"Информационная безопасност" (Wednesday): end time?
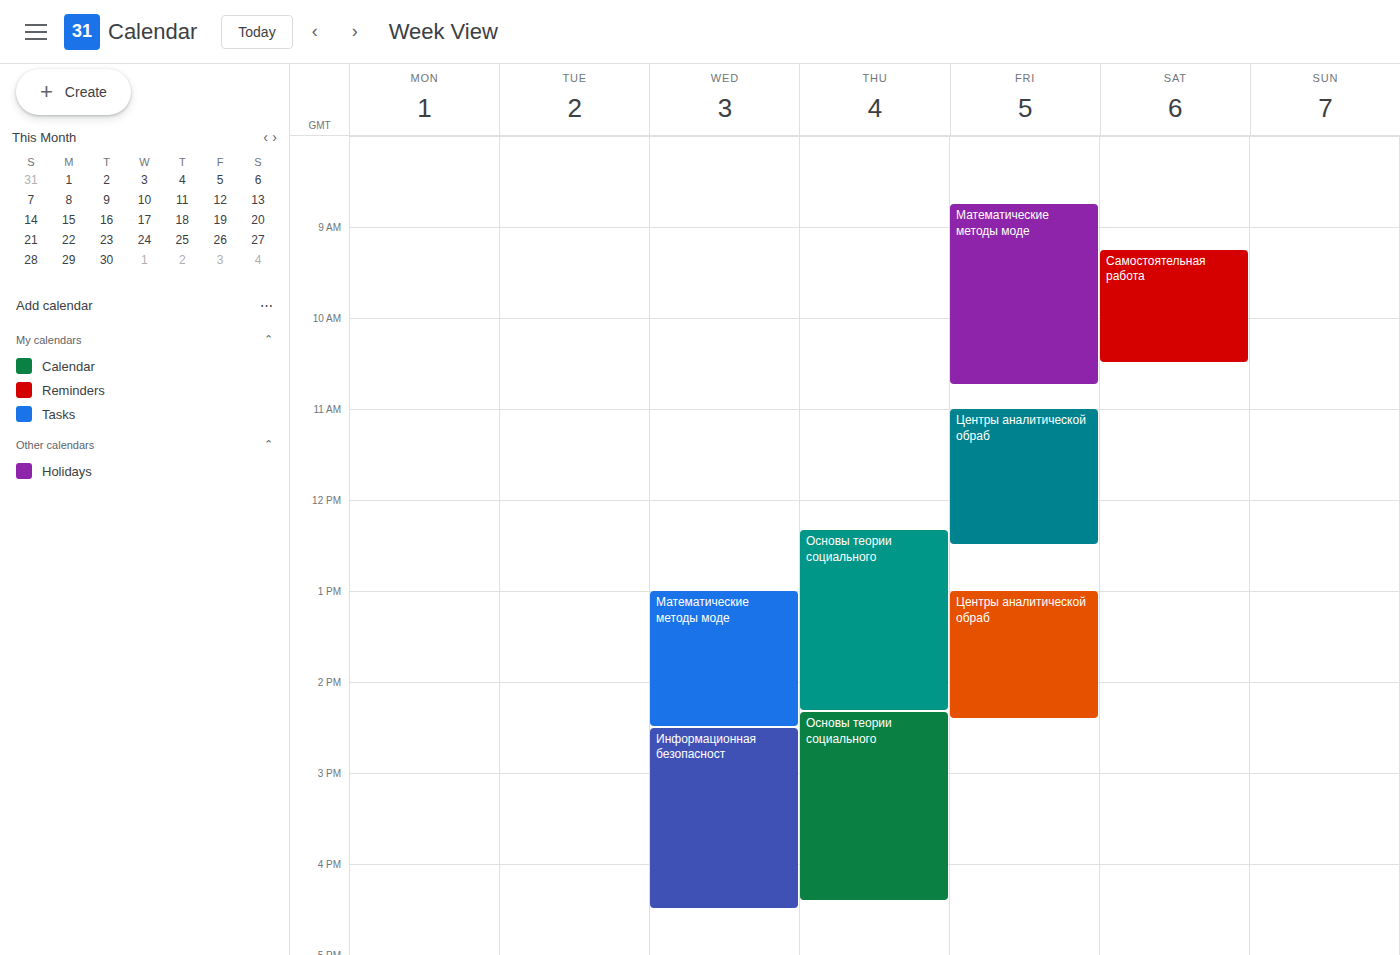
4:30 PM